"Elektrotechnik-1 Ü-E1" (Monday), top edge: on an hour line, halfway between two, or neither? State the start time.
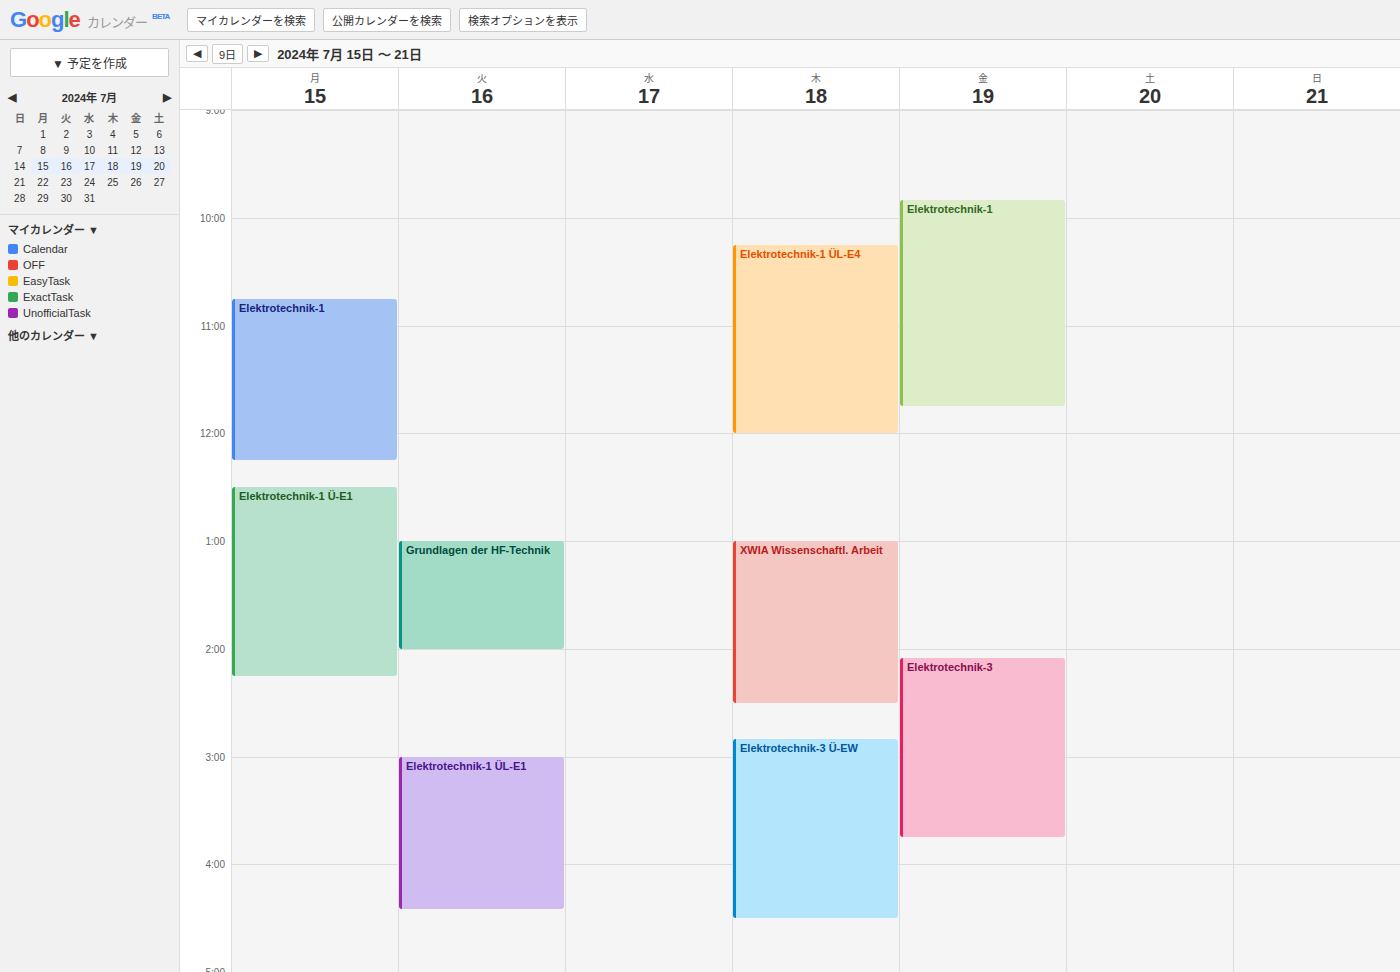
12:30 PM -- halfway between the 12 PM and 1 PM lines.